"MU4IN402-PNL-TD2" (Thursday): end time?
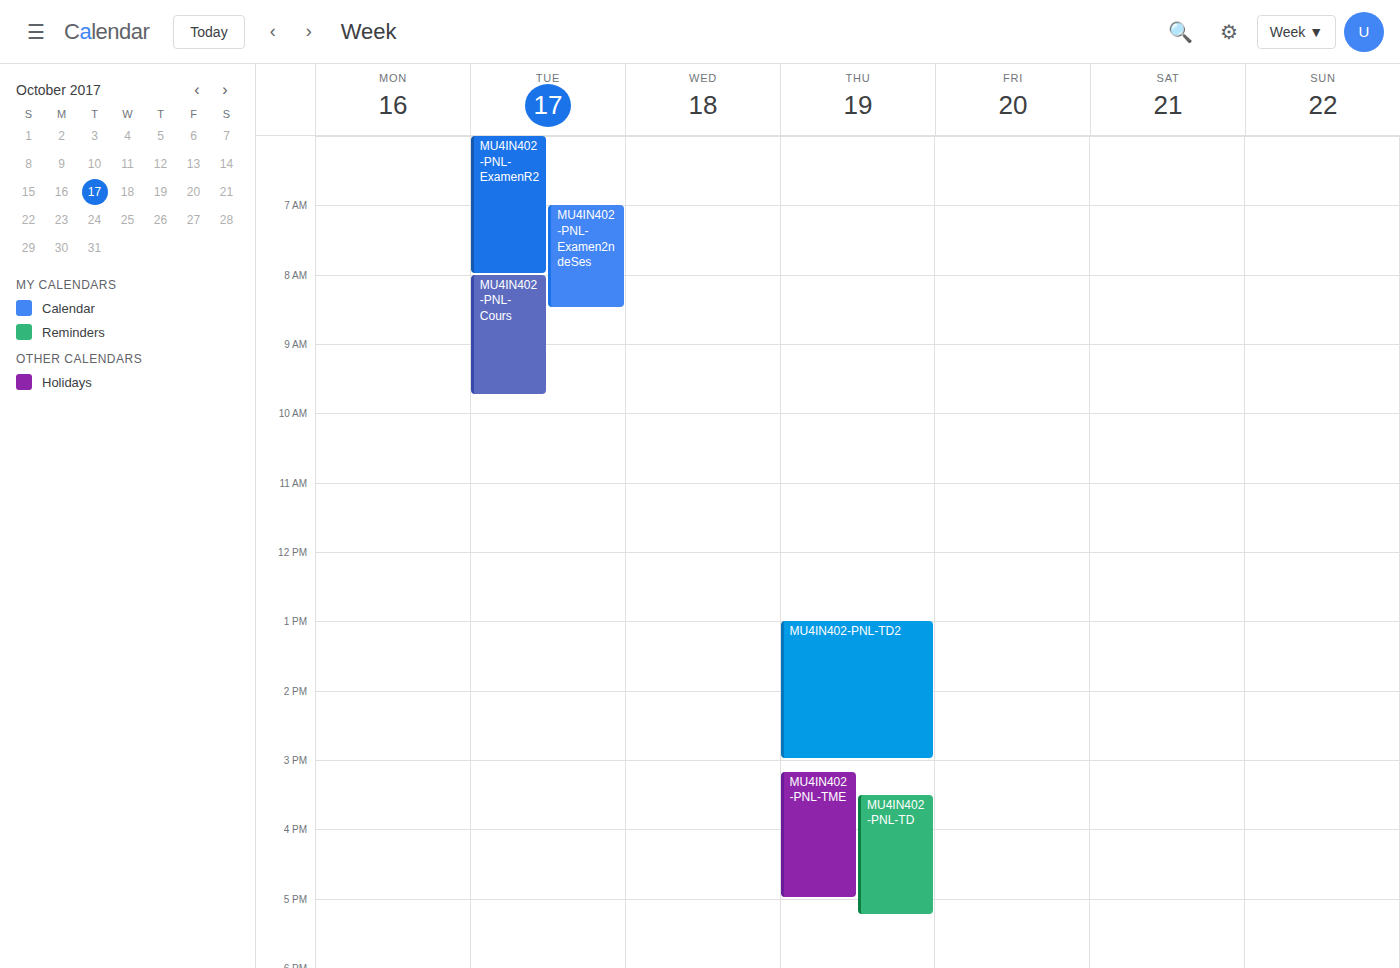
15:00